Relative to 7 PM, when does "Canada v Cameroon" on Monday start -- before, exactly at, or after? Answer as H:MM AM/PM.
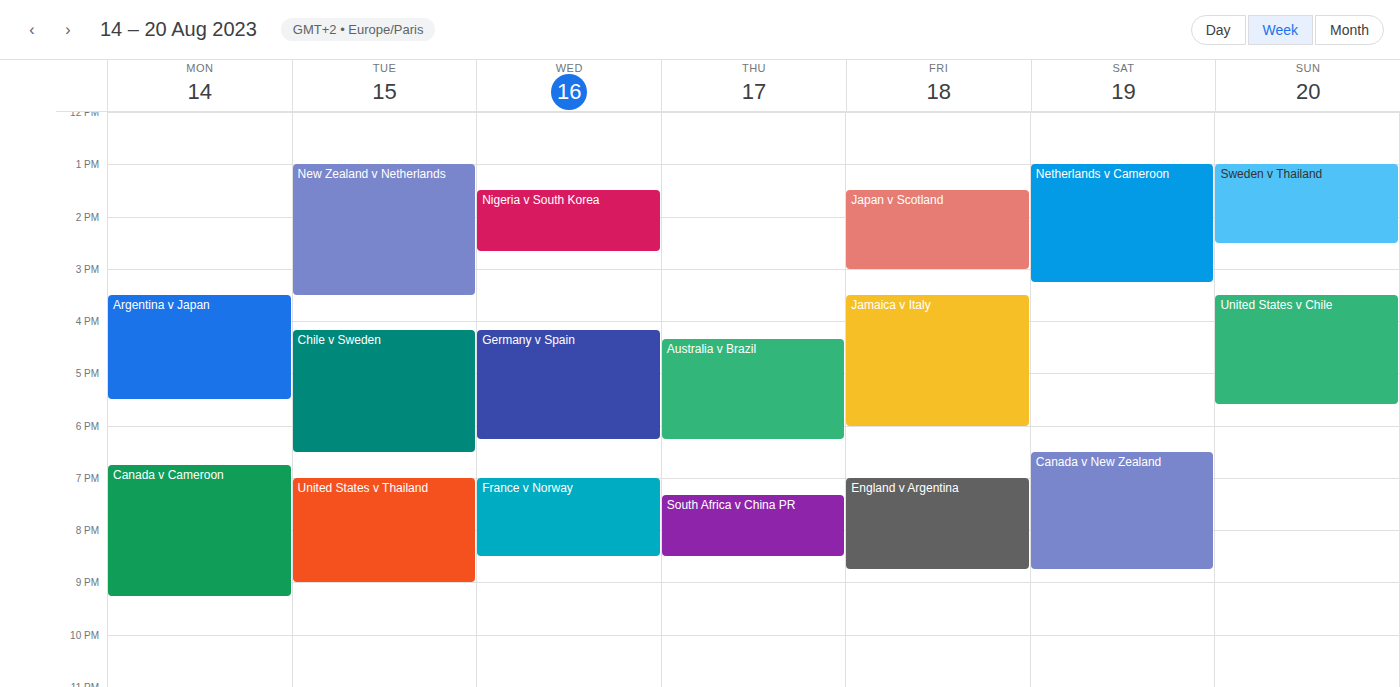
6:45 PM -- before 7 PM, 15 minutes above the 7 PM line.